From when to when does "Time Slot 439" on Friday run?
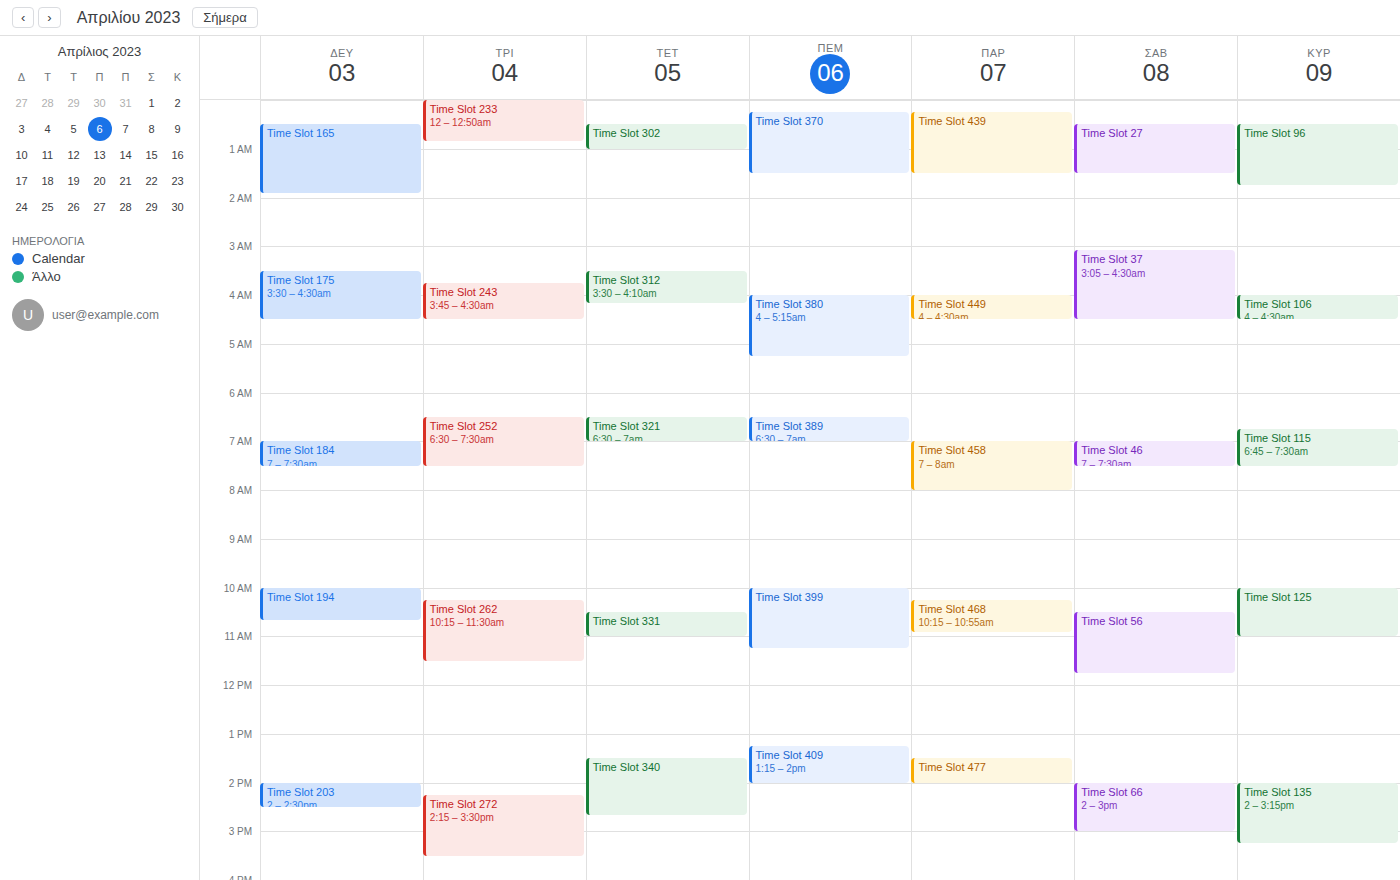
12:15 AM to 1:30 AM